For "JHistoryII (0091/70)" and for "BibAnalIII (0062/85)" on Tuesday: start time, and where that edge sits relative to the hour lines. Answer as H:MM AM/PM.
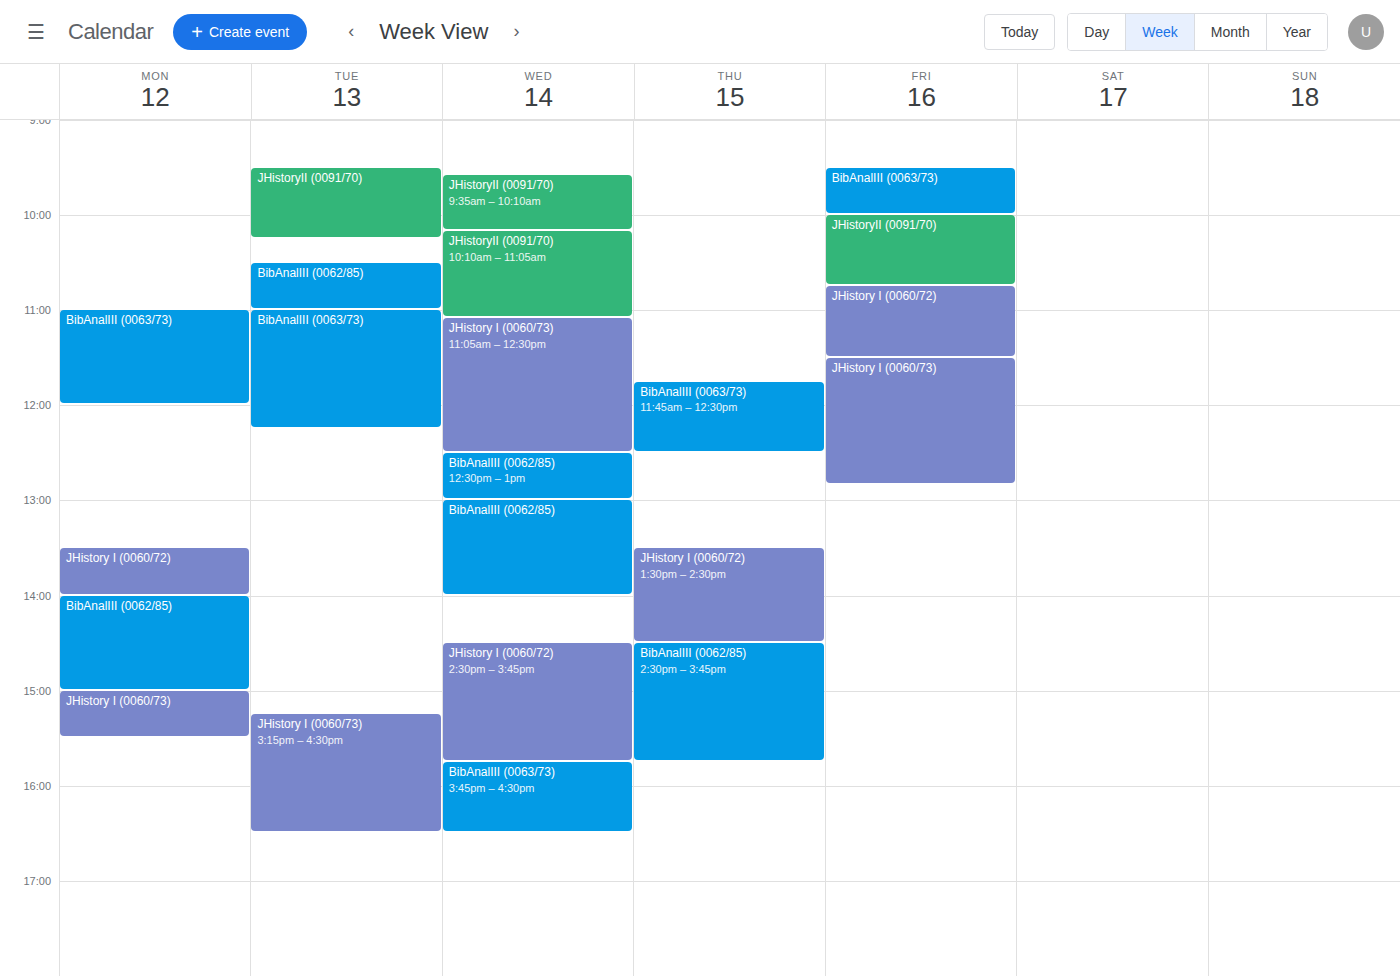
"JHistoryII (0091/70)": 9:30 AM, halfway between the 9 AM and 10 AM lines. "BibAnalIII (0062/85)": 10:30 AM, halfway between the 10 AM and 11 AM lines.